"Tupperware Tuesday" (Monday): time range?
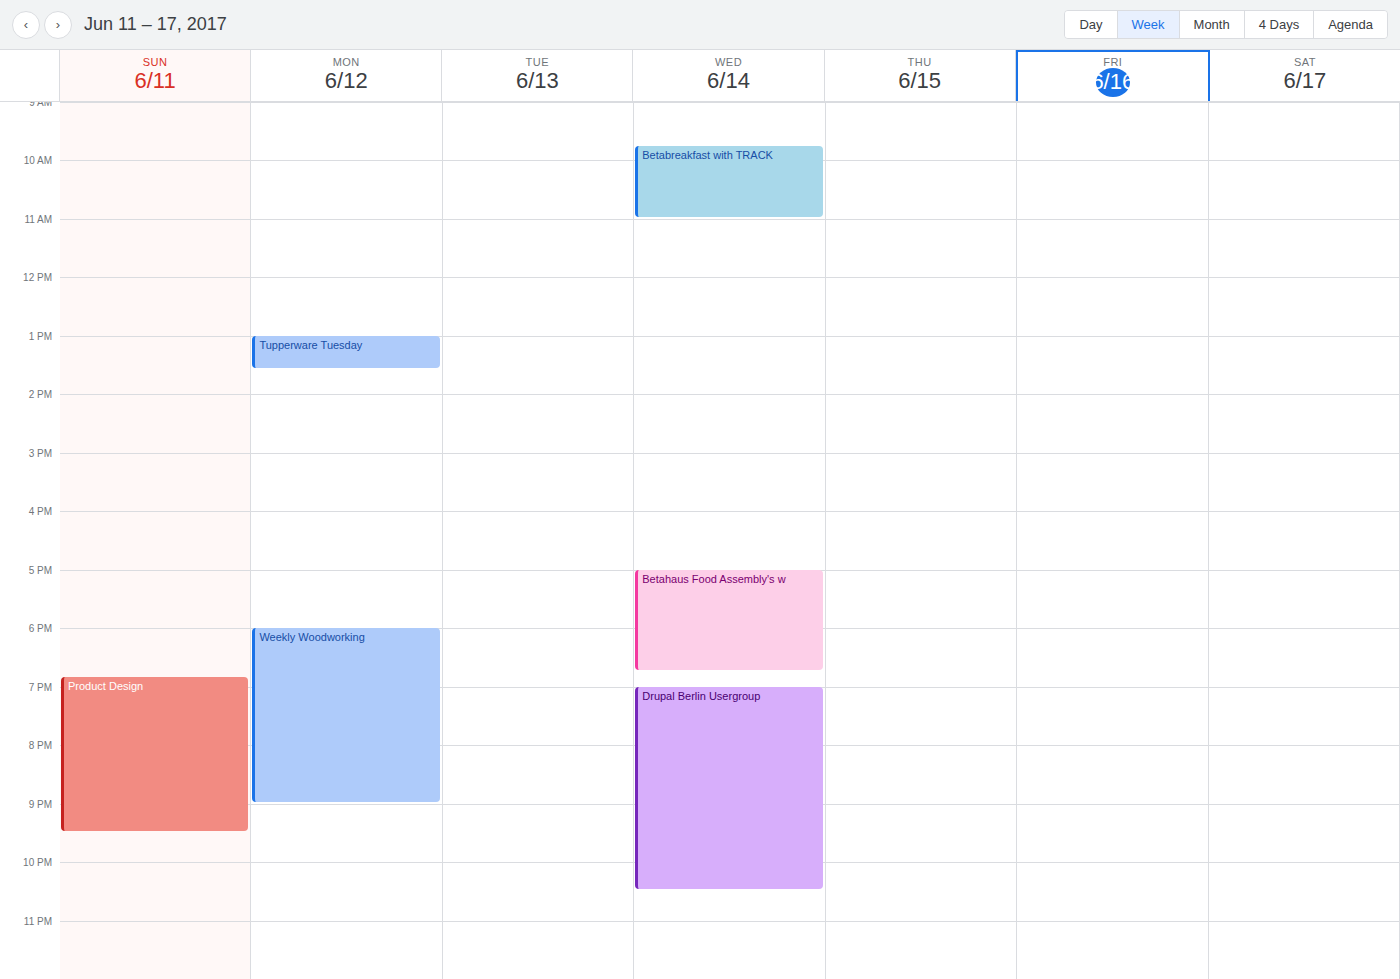
13:00 to 13:35